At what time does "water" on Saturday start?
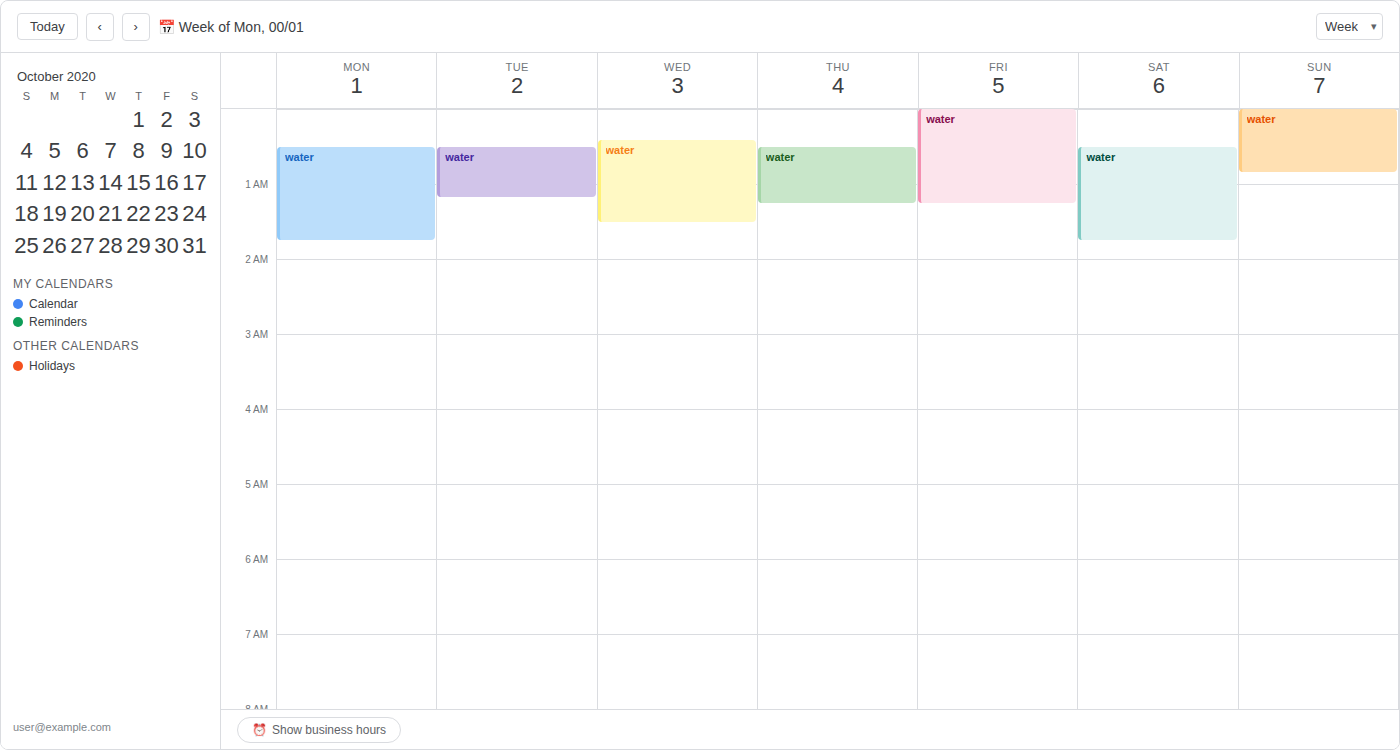
12:30 AM